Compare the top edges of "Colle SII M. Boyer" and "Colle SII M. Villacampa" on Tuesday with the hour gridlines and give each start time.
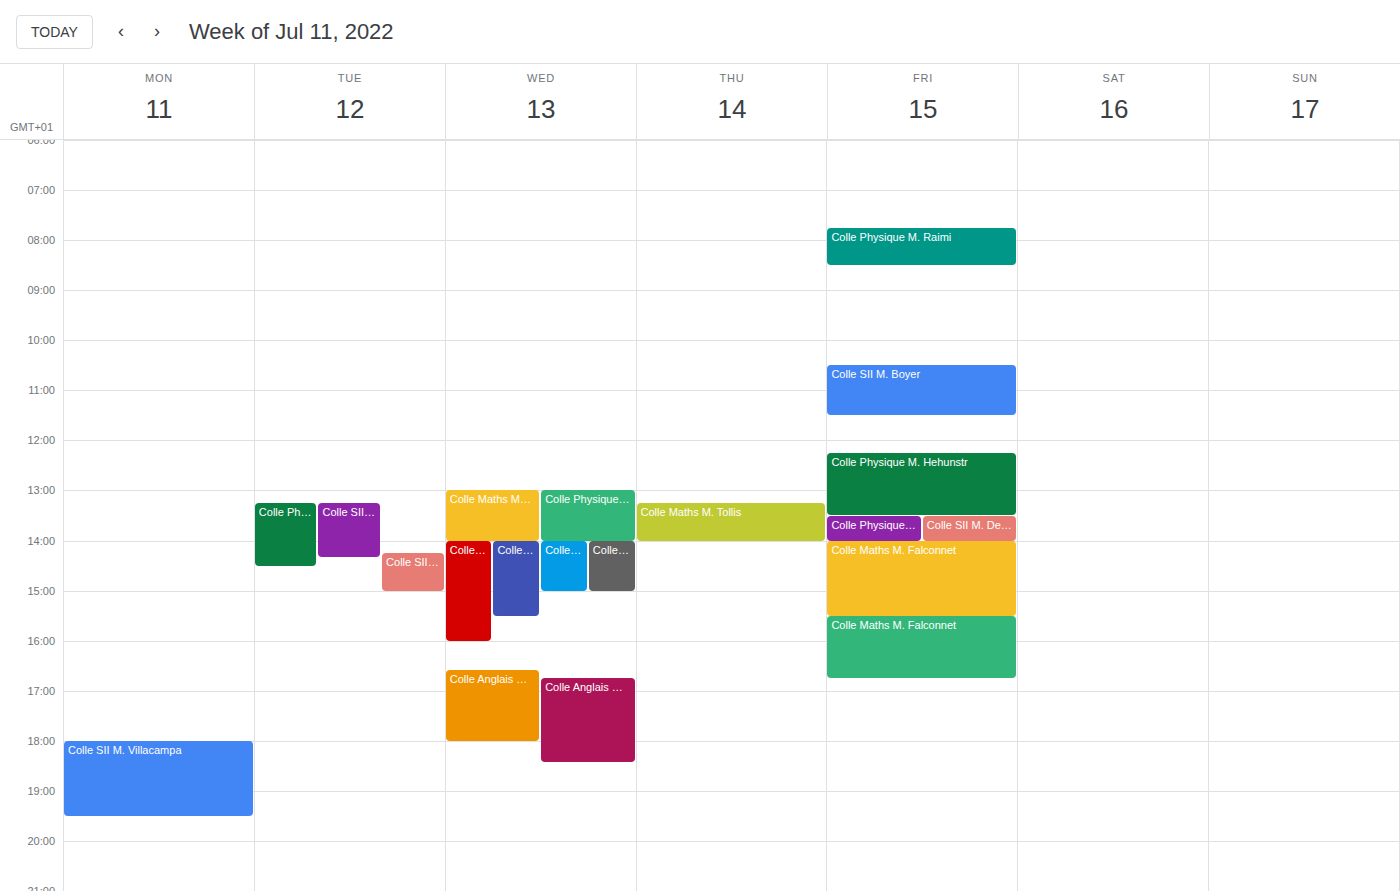
"Colle SII M. Boyer": 1:15 PM, neither: a quarter of the way from the 1 PM line to the 2 PM line. "Colle SII M. Villacampa": 2:15 PM, neither: a quarter of the way from the 2 PM line to the 3 PM line.